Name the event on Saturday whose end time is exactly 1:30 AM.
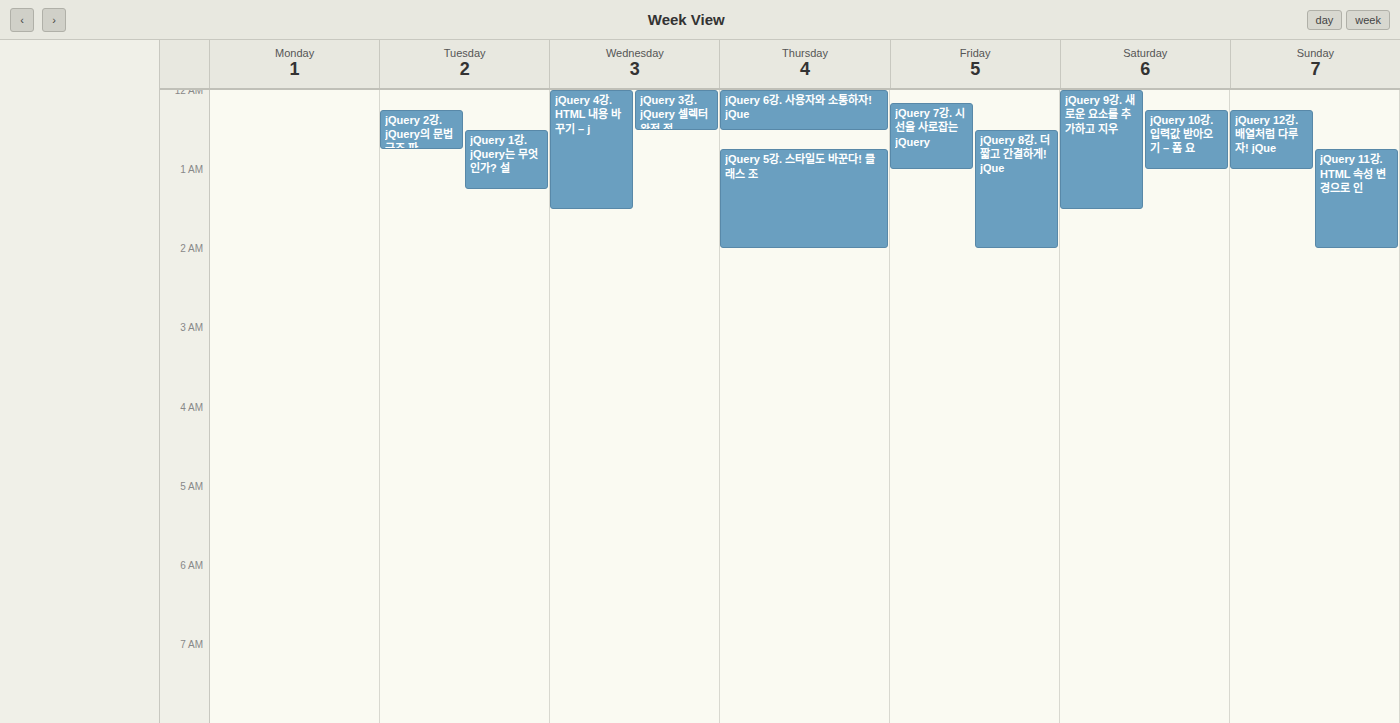
"jQuery 9강. 새로운 요소를 추가하고 지우"